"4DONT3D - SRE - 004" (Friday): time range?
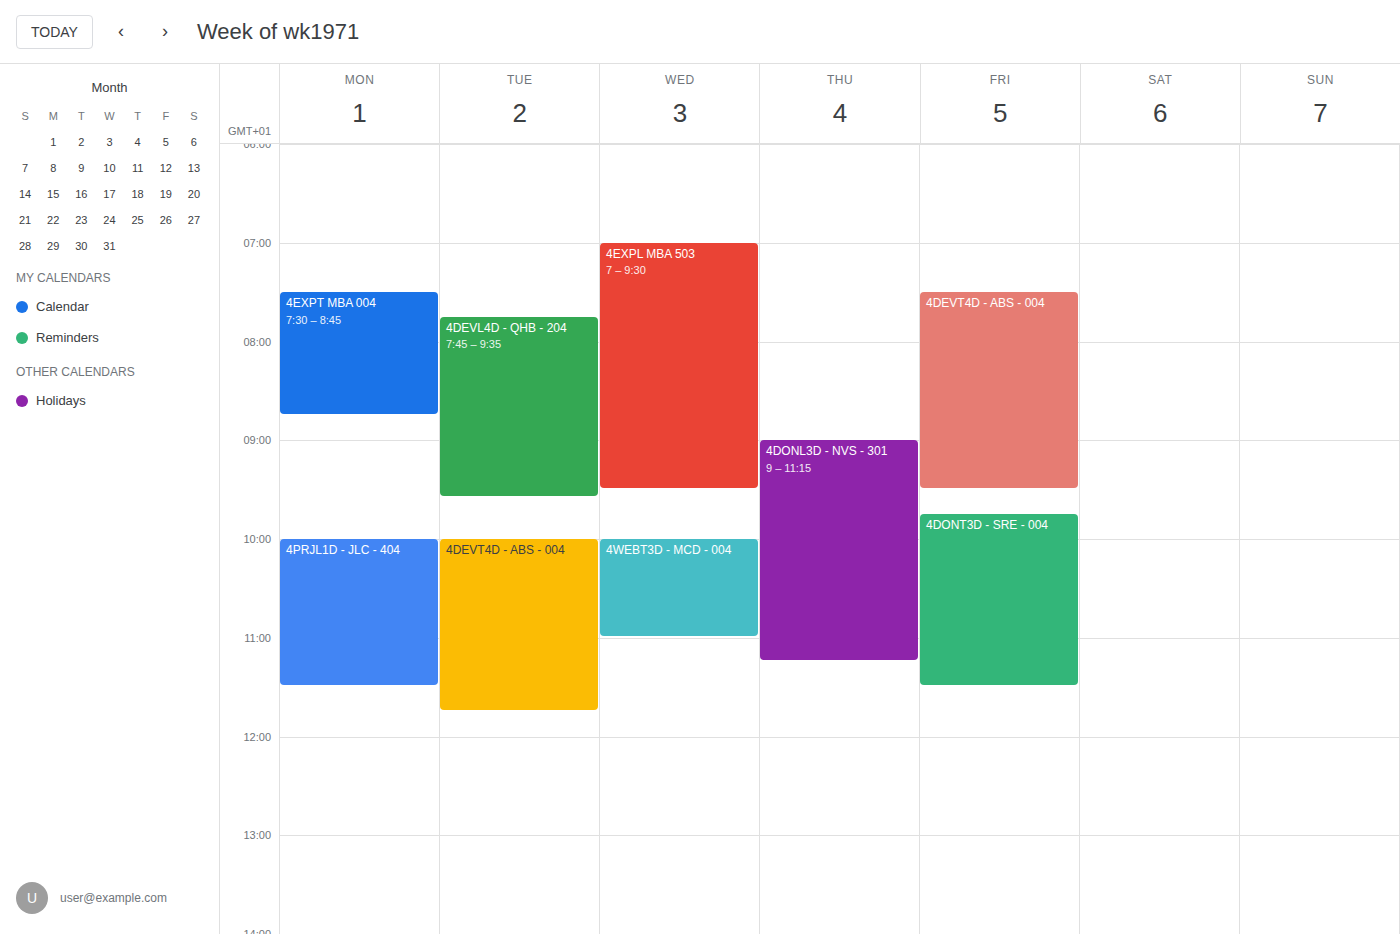
9:45 AM to 11:30 AM